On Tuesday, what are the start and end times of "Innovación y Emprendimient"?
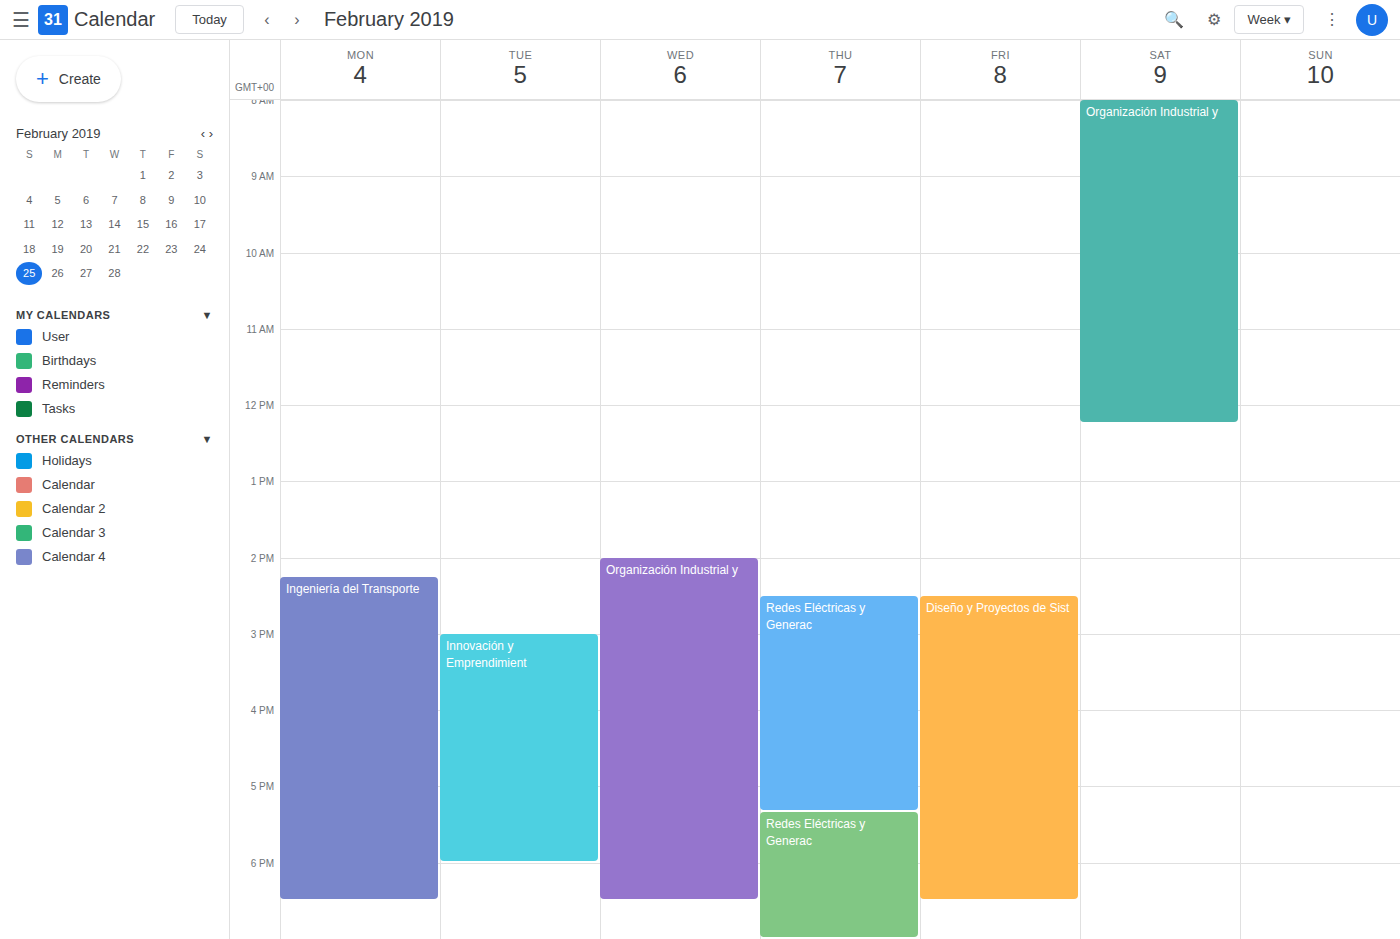
3:00 PM to 6:00 PM